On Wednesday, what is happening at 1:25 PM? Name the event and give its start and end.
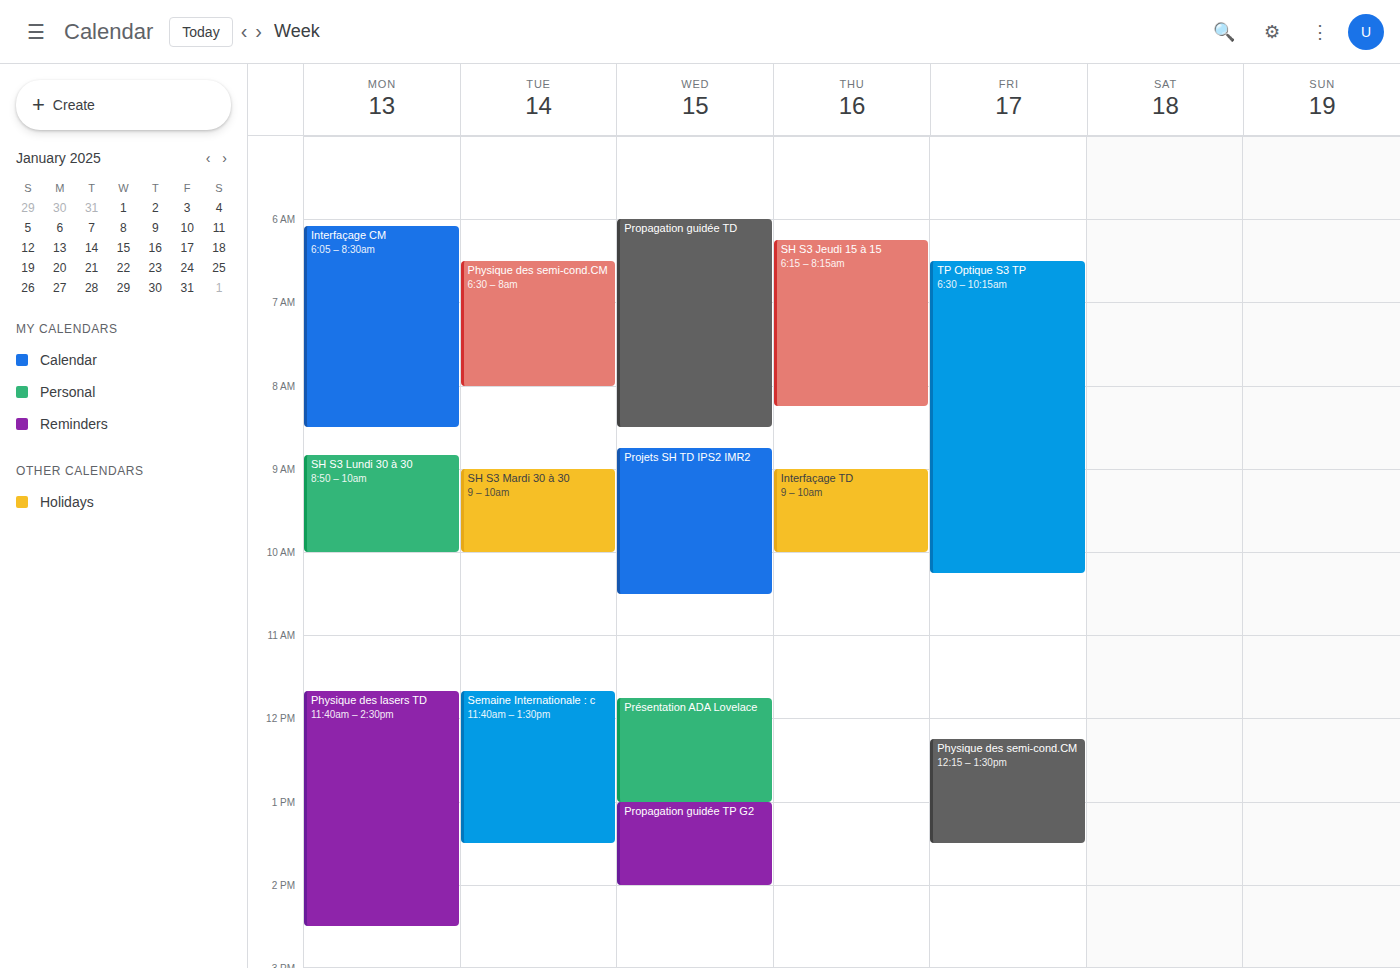
"Propagation guidée TP G2", 1:00 PM to 2:00 PM